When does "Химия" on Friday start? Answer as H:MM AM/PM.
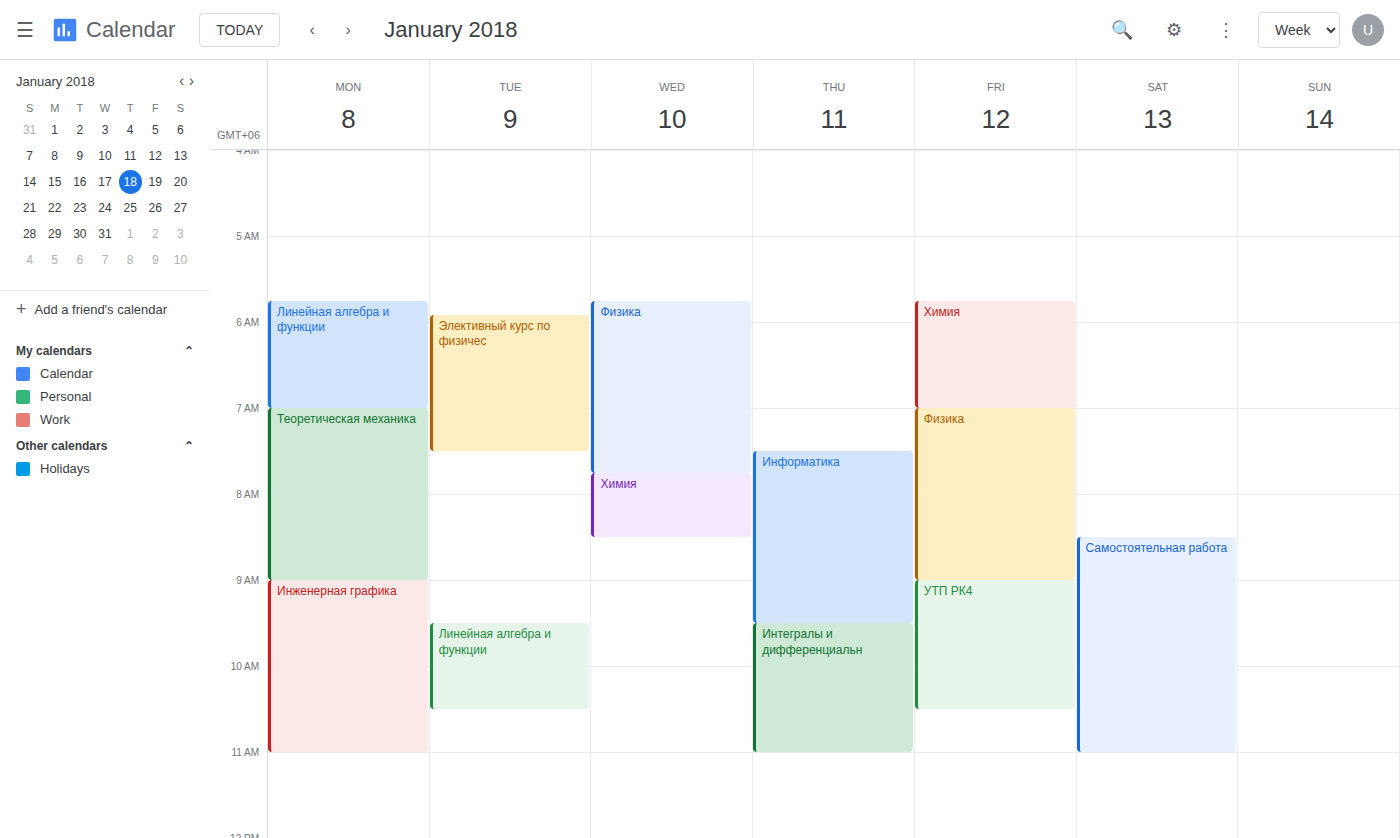
5:45 AM